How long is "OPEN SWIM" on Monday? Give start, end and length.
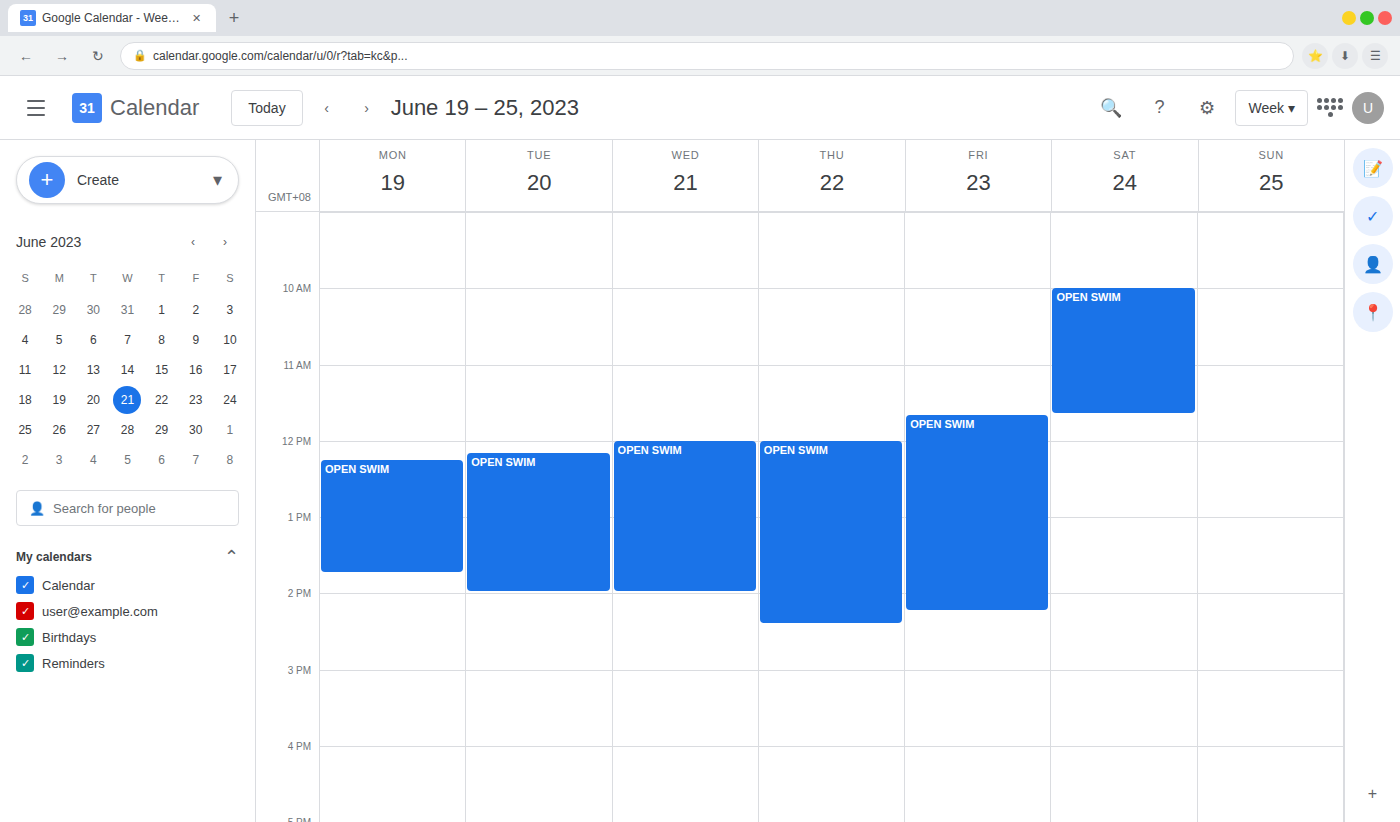
12:15 PM to 1:45 PM, 1 hour 30 minutes